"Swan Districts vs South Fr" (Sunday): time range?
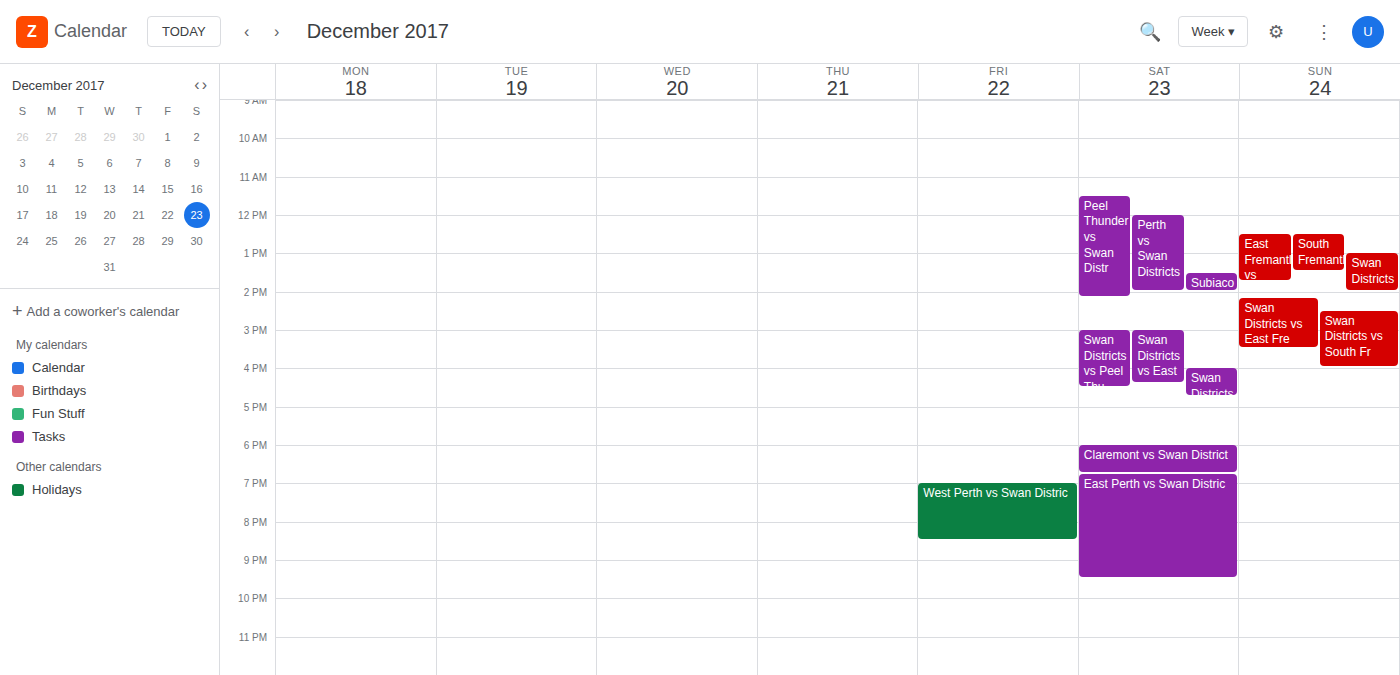
2:30 PM to 4:00 PM